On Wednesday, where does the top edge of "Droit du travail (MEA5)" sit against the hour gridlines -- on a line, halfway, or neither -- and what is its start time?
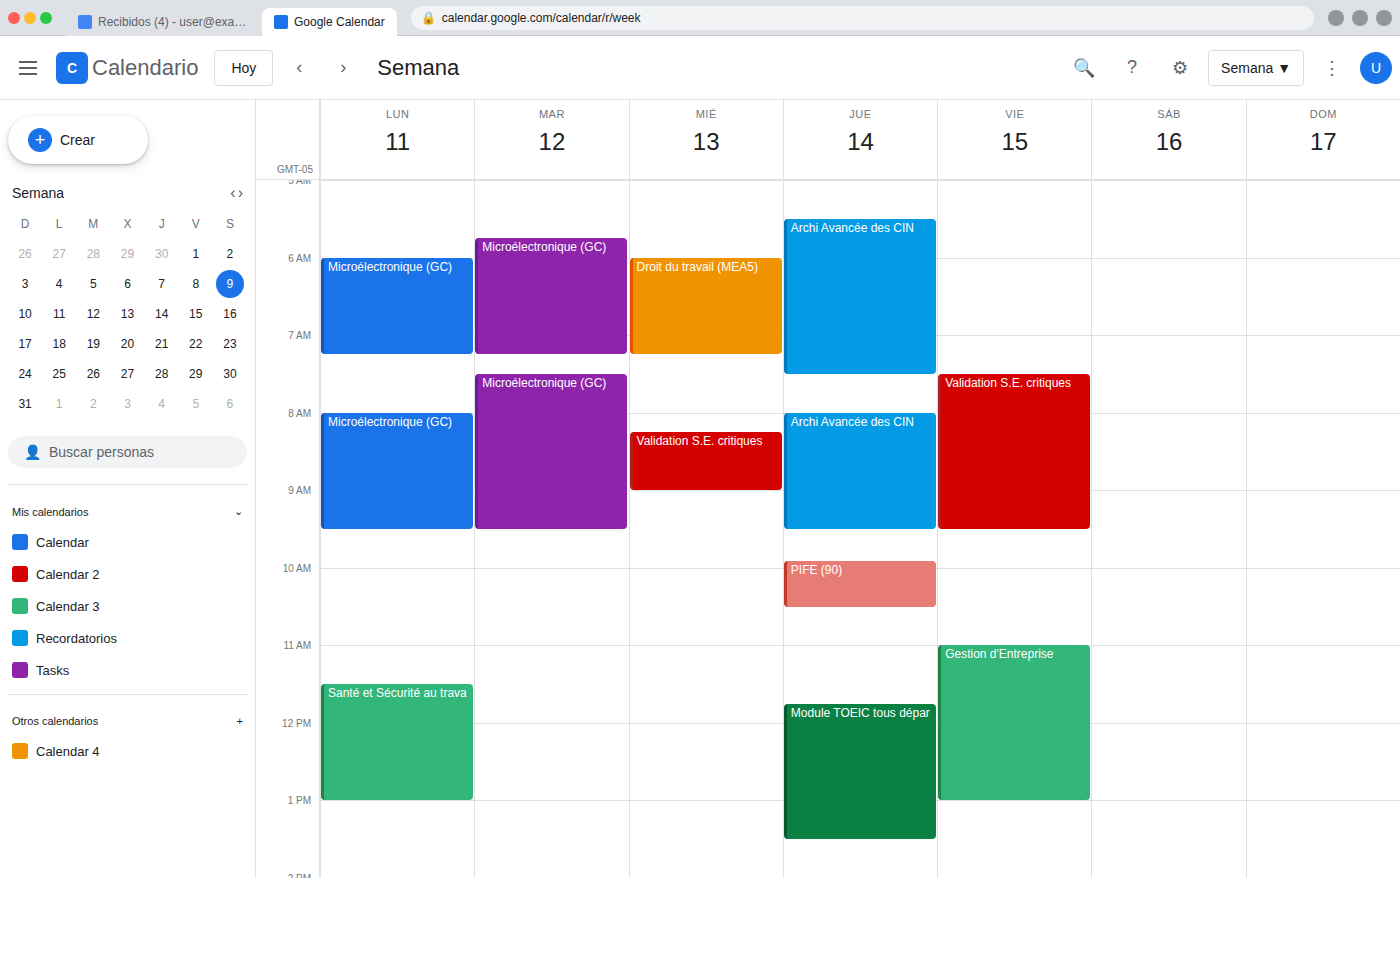
6:00 AM -- exactly on the 6 AM line.